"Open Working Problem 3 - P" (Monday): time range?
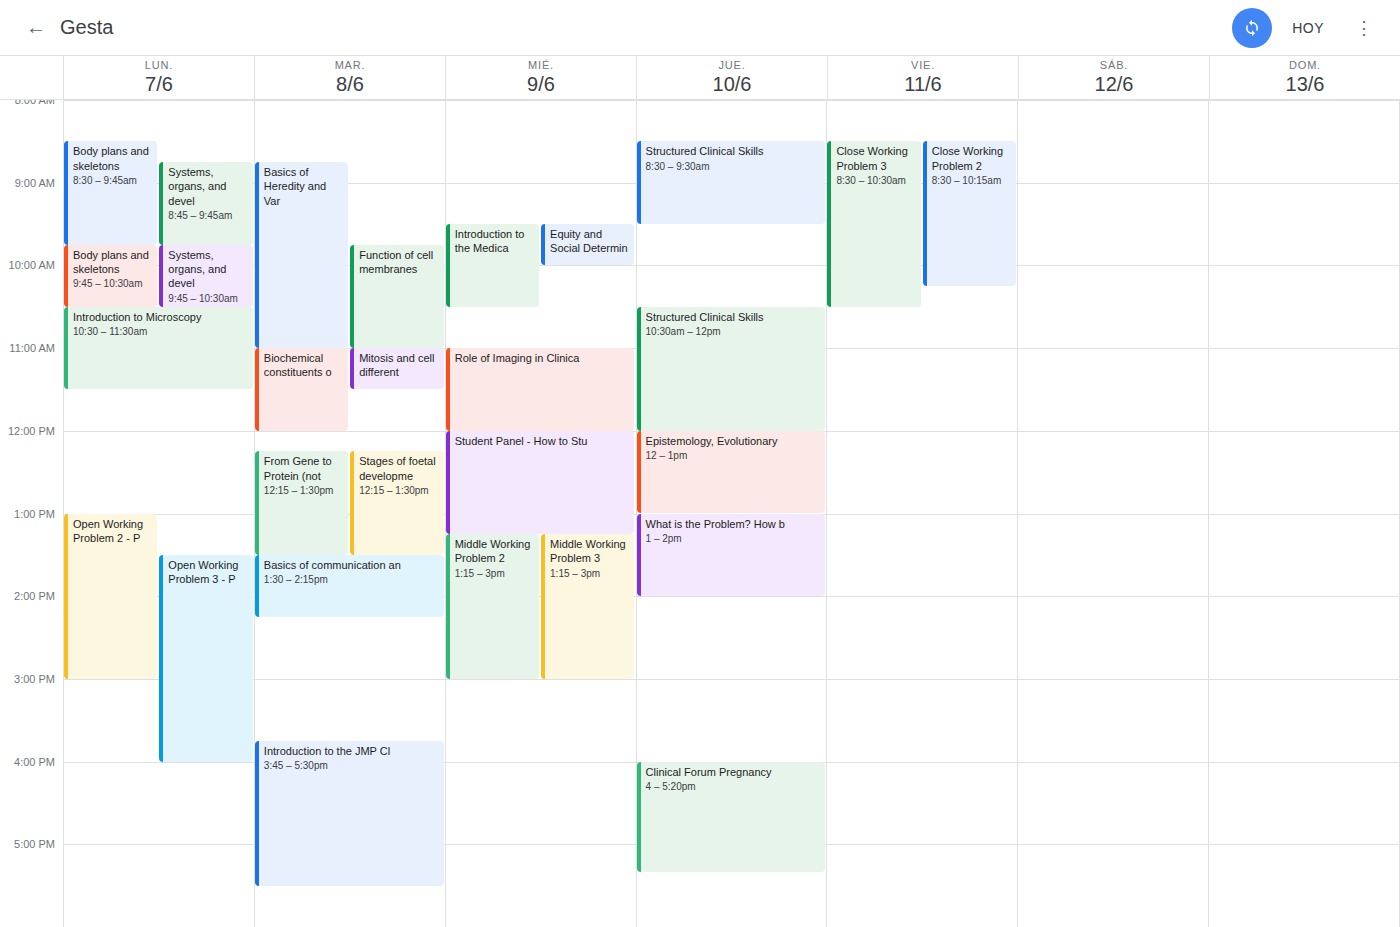
1:30 PM to 4:00 PM